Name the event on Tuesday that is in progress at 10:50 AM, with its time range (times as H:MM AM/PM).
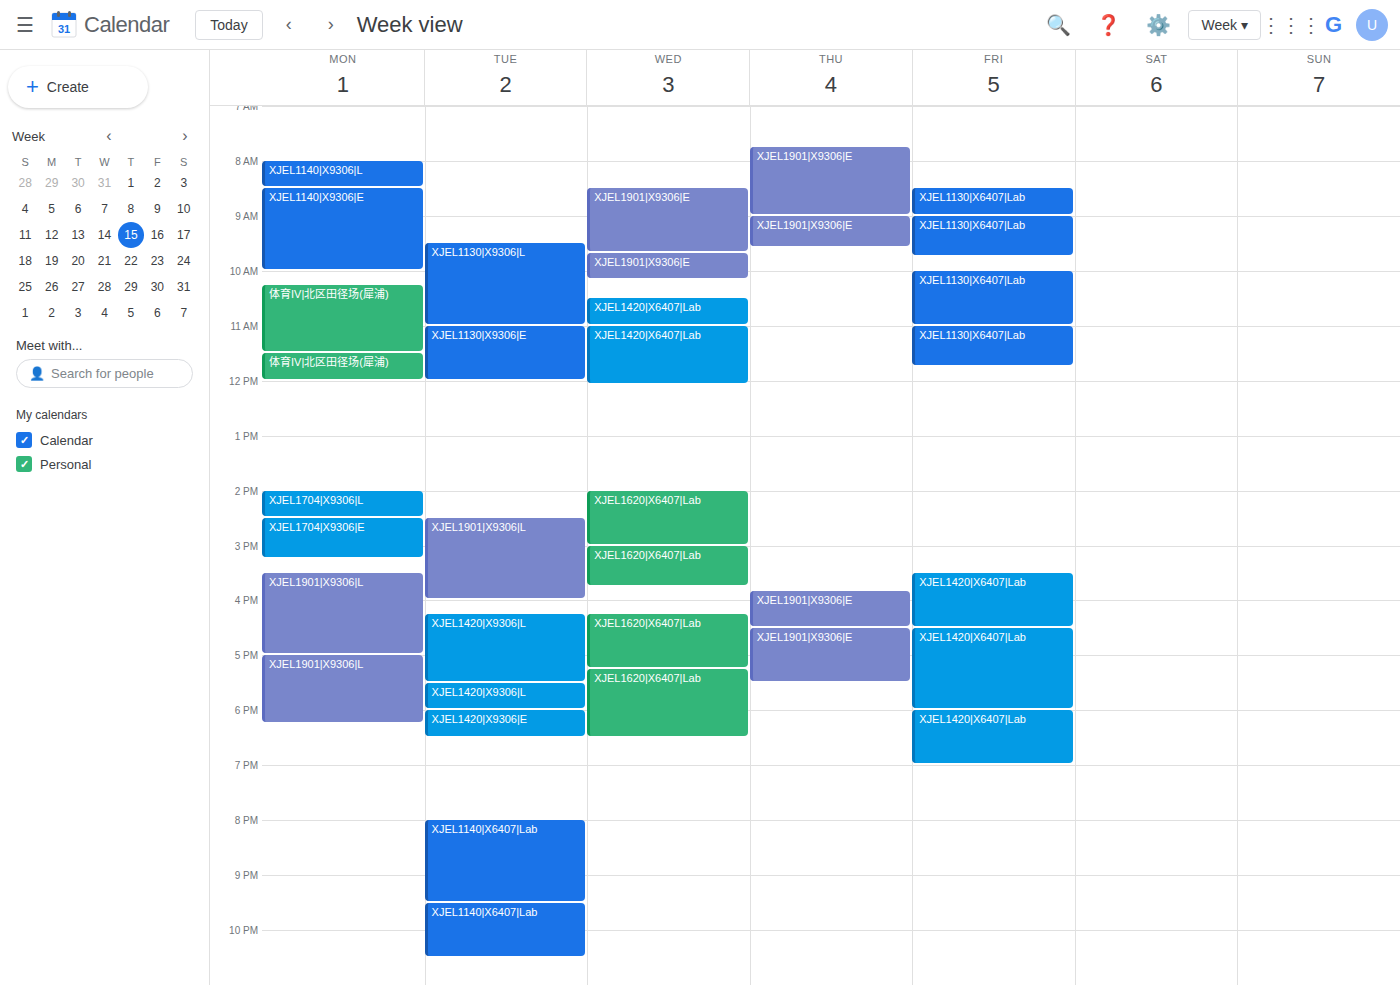
"XJEL1130|X9306|L", 9:30 AM to 11:00 AM